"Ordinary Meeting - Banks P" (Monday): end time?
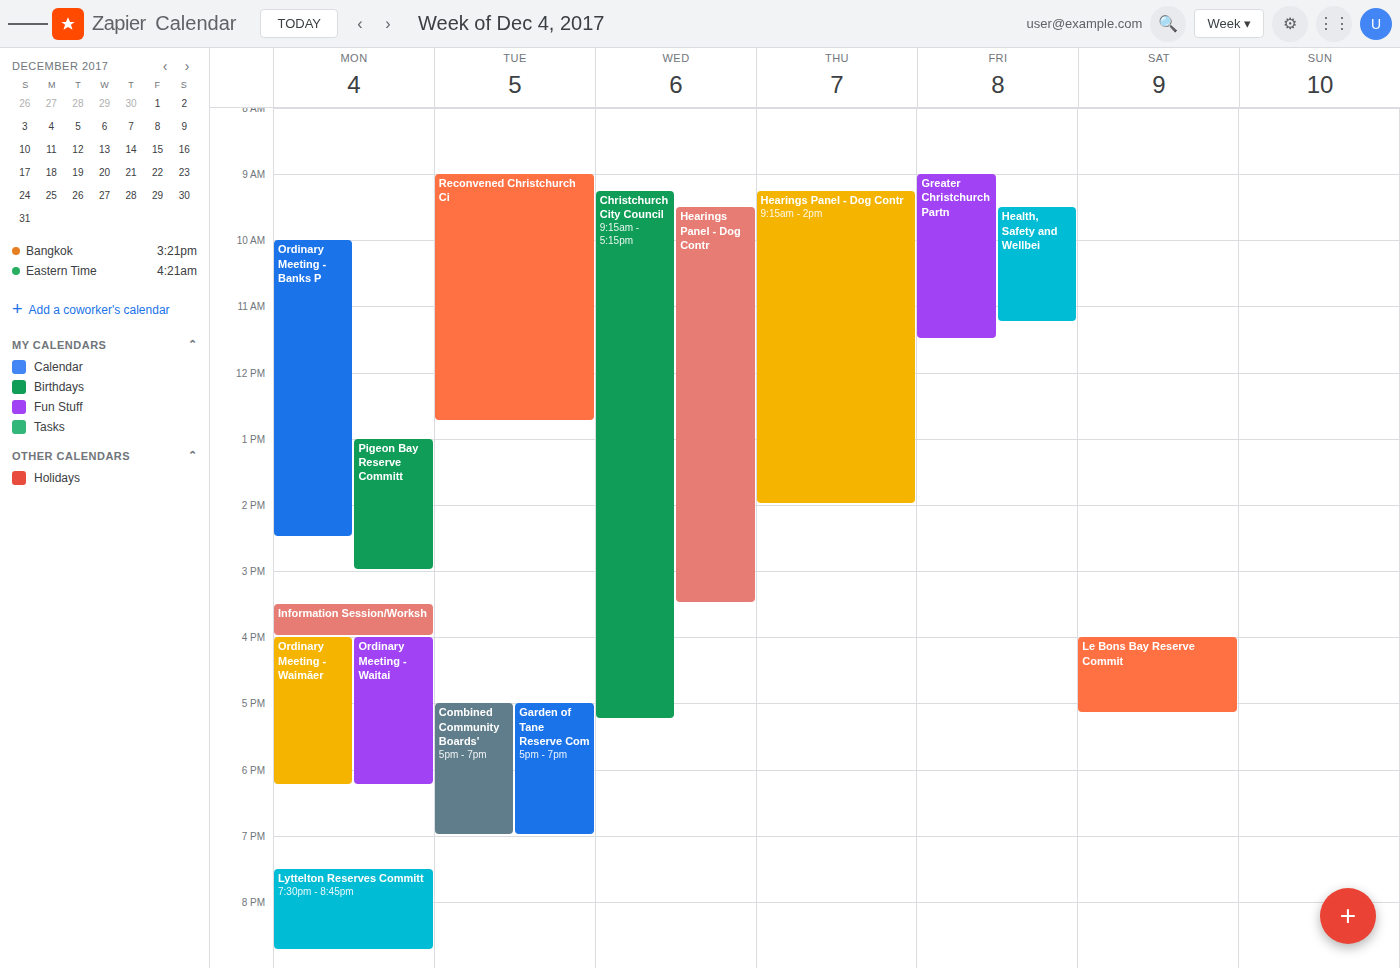
2:30 PM